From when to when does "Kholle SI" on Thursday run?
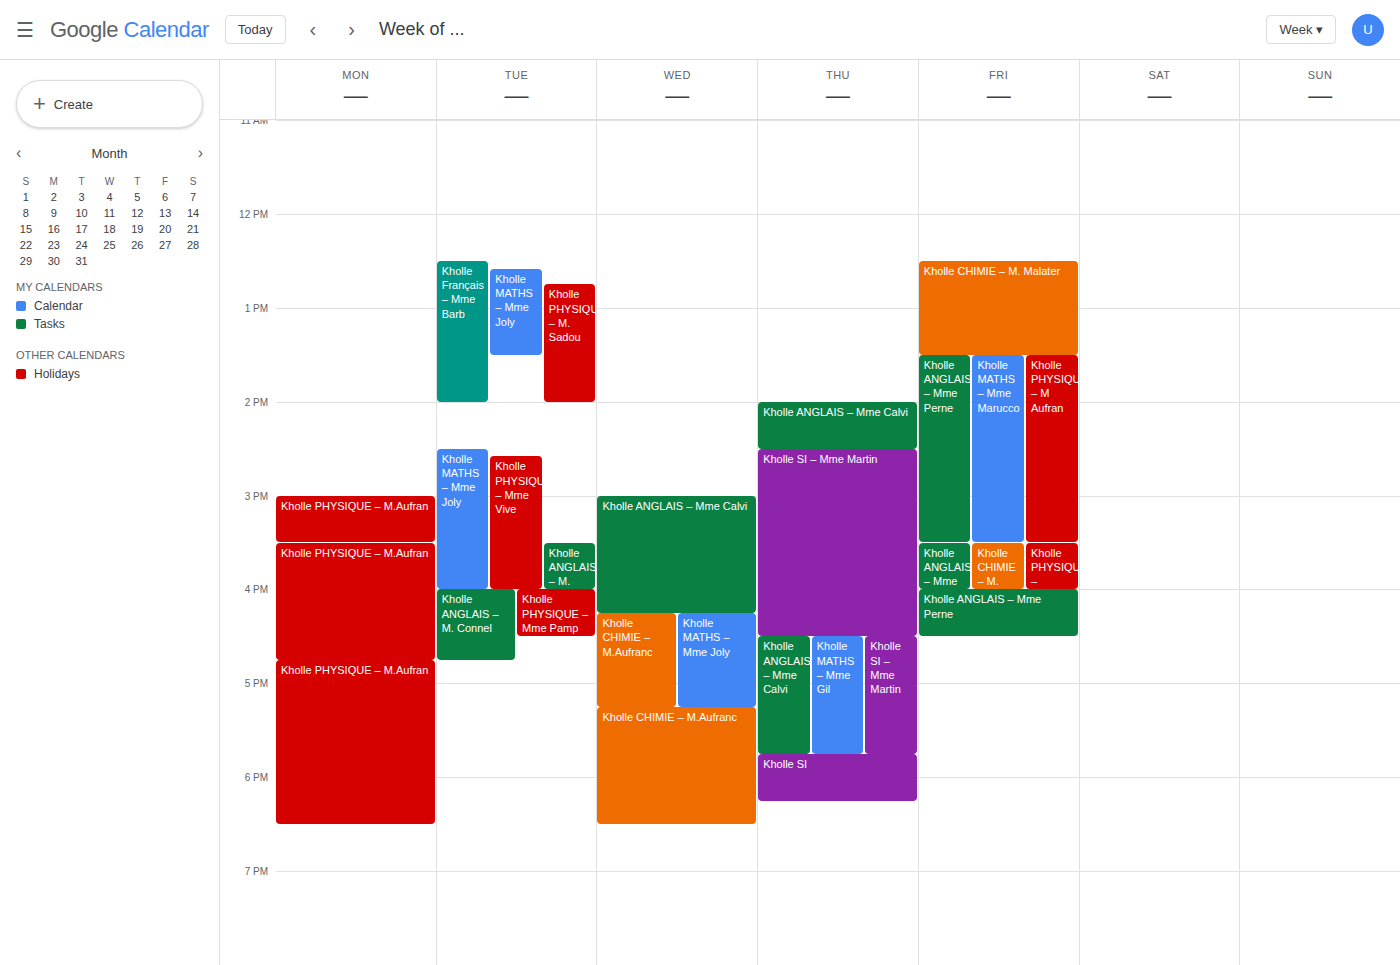
5:45 PM to 6:15 PM